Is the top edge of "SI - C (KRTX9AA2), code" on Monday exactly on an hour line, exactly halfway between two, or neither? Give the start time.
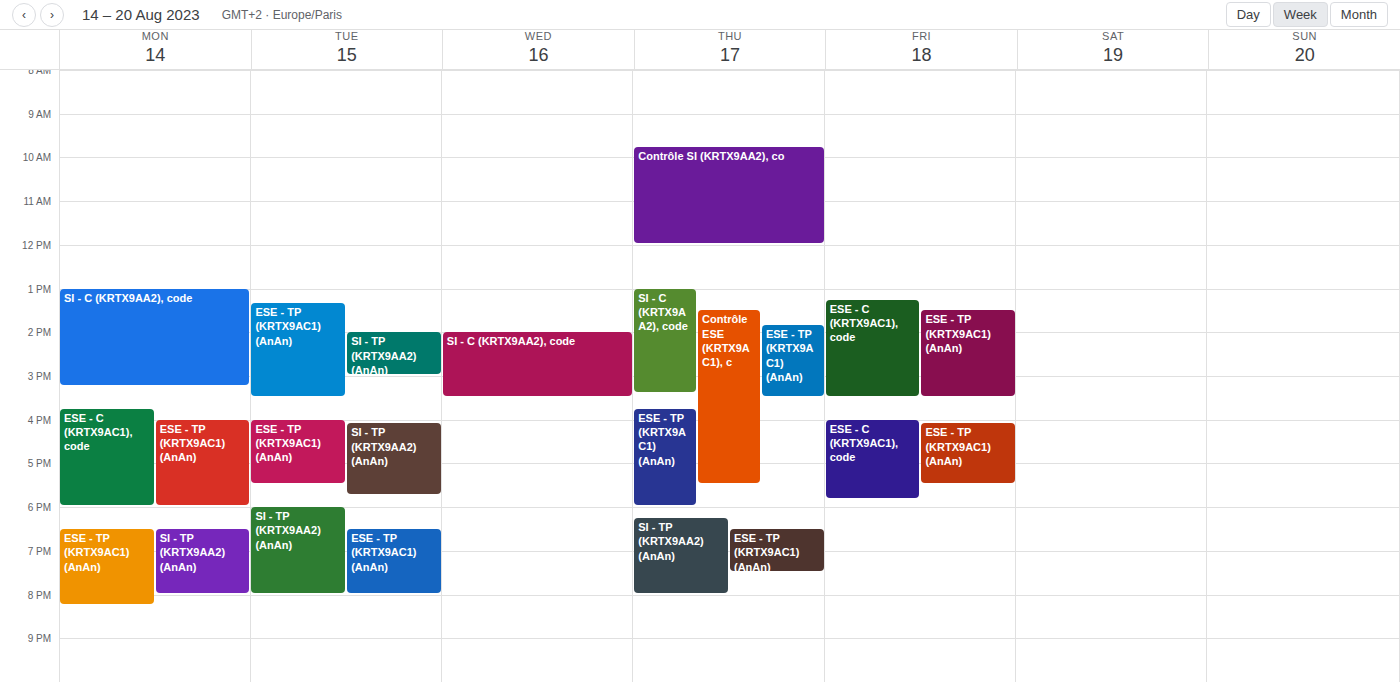
13:00 -- exactly on the 13:00 line.